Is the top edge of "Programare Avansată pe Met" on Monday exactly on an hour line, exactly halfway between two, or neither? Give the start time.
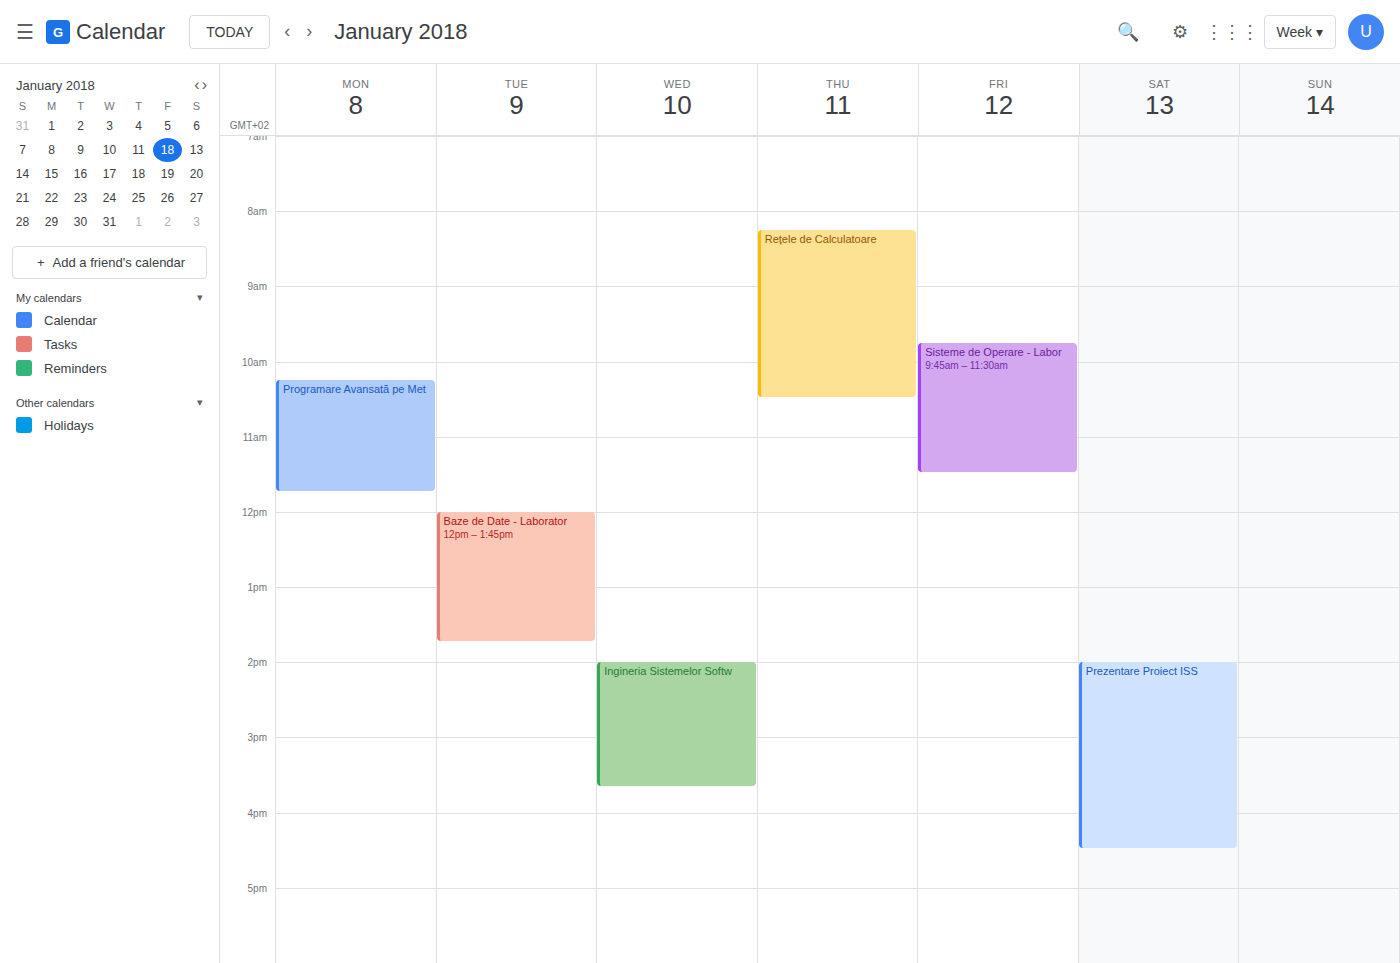
10:15 AM -- neither: a quarter of the way from the 10 AM line to the 11 AM line.